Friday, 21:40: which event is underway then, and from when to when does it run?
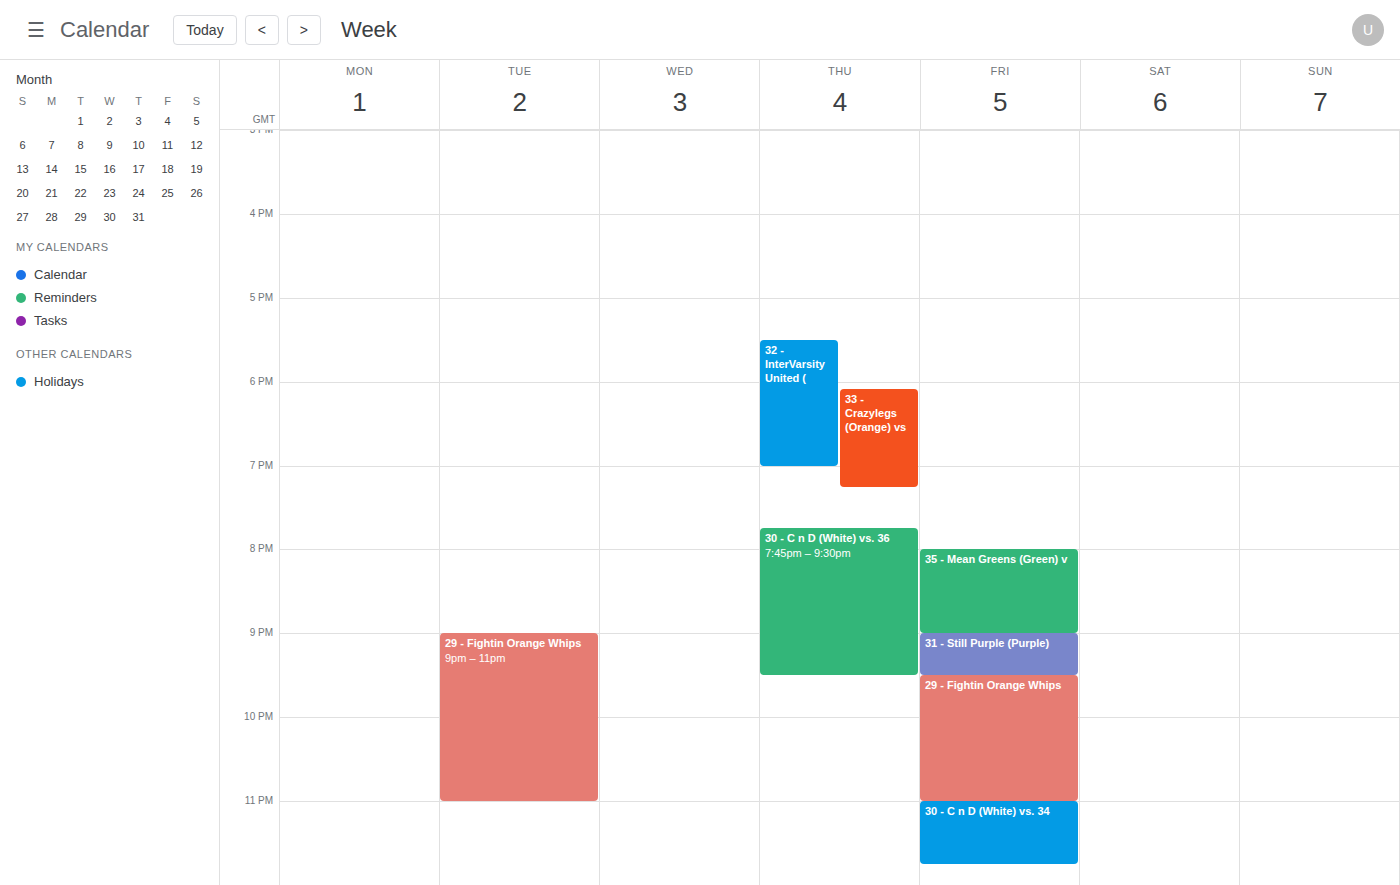
"29 - Fightin Orange Whips", 21:30 to 23:00